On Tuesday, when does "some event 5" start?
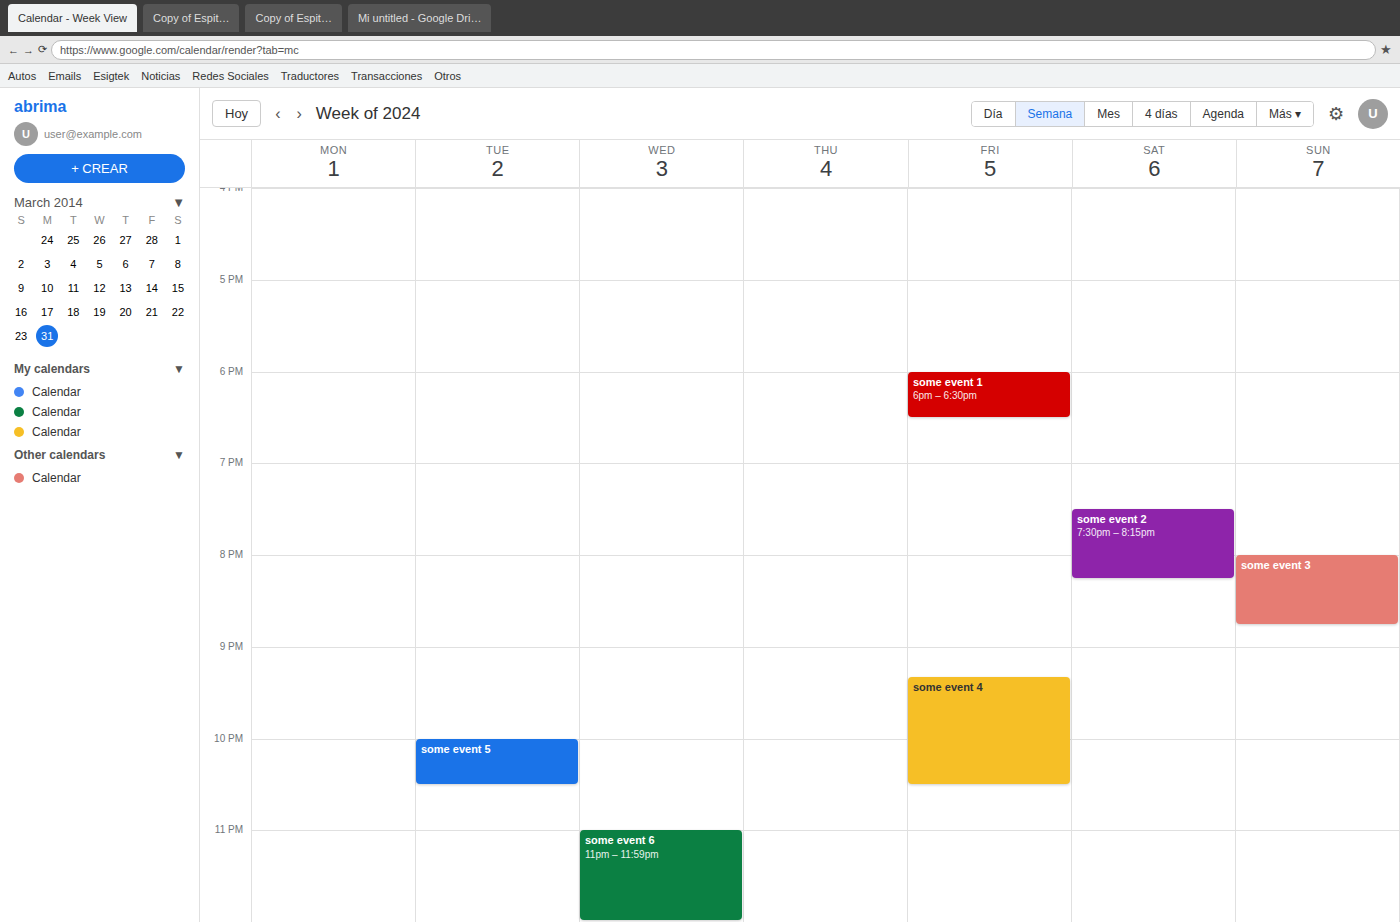
10:00 PM